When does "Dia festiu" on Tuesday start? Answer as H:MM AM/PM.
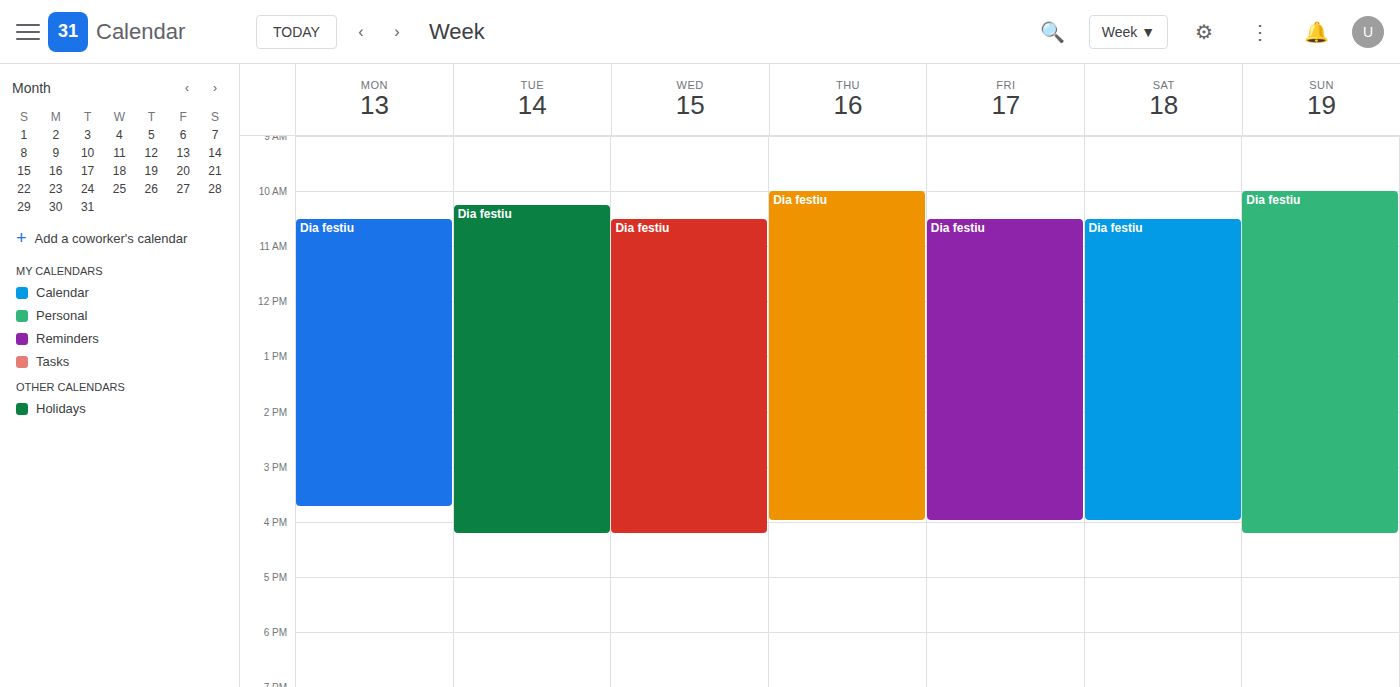
10:15 AM